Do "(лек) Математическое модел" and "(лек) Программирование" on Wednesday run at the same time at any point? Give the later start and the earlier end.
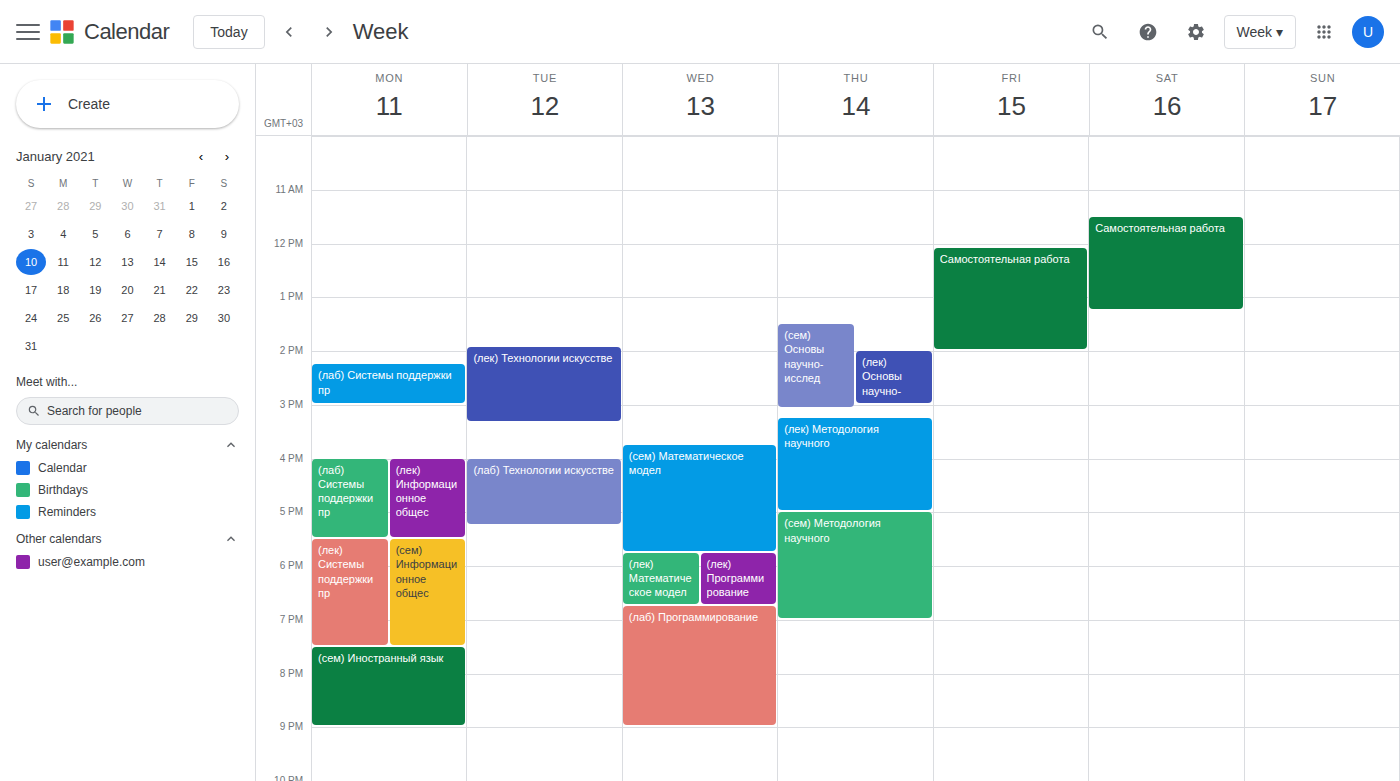
"(лек) Математическое модел" runs 5:45 PM to 6:45 PM, inside "(лек) Программирование" -- they overlap.